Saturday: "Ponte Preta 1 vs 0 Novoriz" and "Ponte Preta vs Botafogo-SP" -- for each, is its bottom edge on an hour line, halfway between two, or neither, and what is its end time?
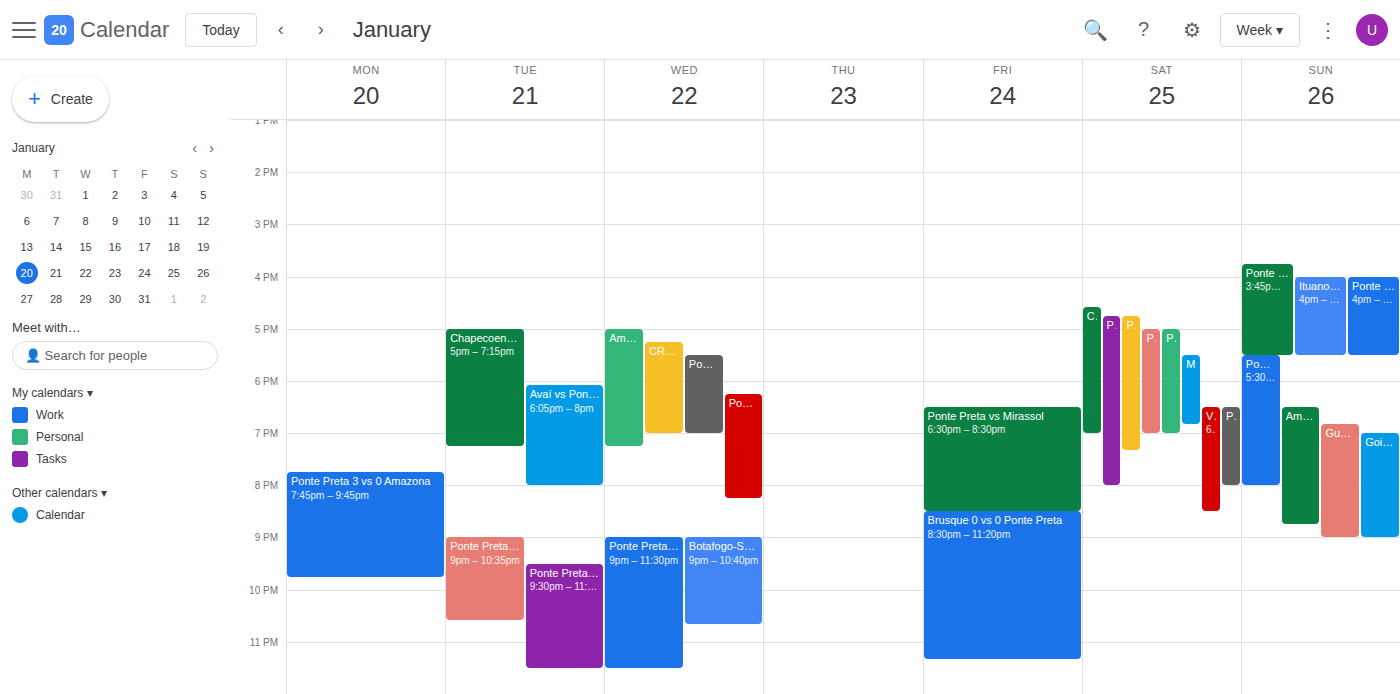
"Ponte Preta 1 vs 0 Novoriz": 7:00 PM, exactly on the 7 PM line. "Ponte Preta vs Botafogo-SP": 8:00 PM, exactly on the 8 PM line.